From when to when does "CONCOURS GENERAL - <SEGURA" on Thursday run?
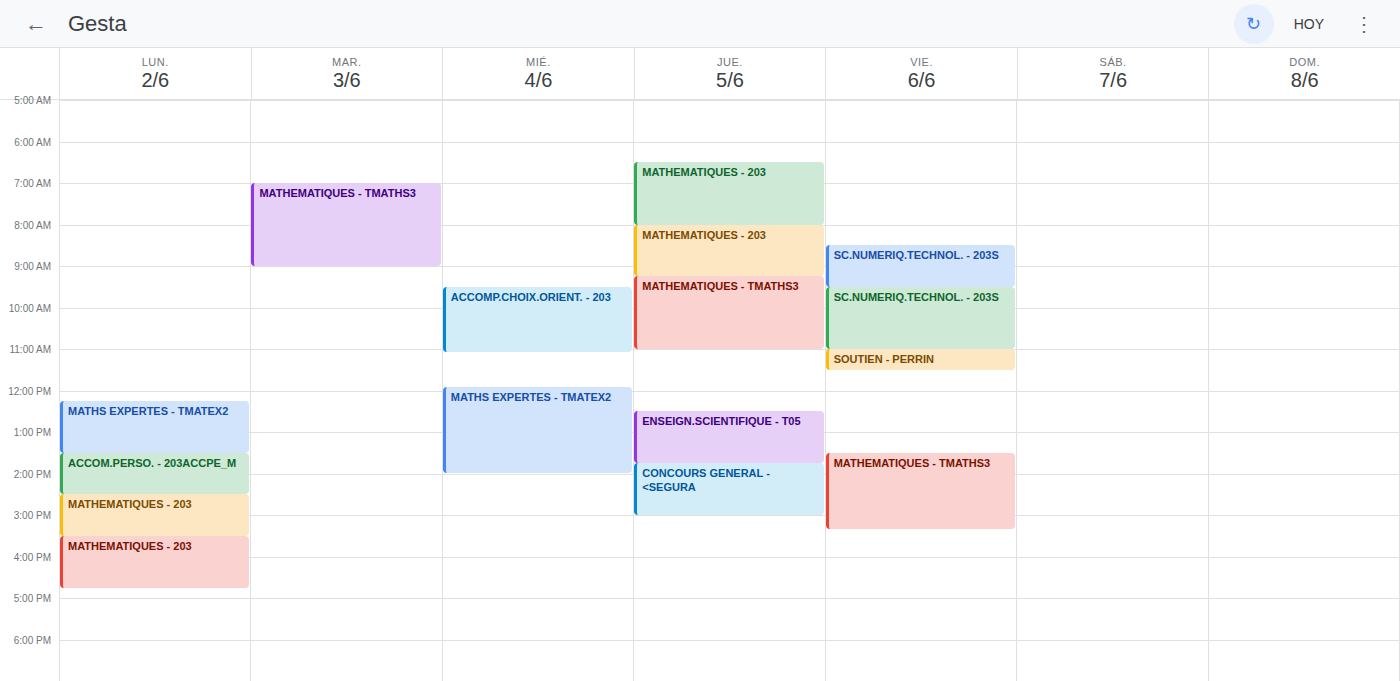
1:45 PM to 3:00 PM